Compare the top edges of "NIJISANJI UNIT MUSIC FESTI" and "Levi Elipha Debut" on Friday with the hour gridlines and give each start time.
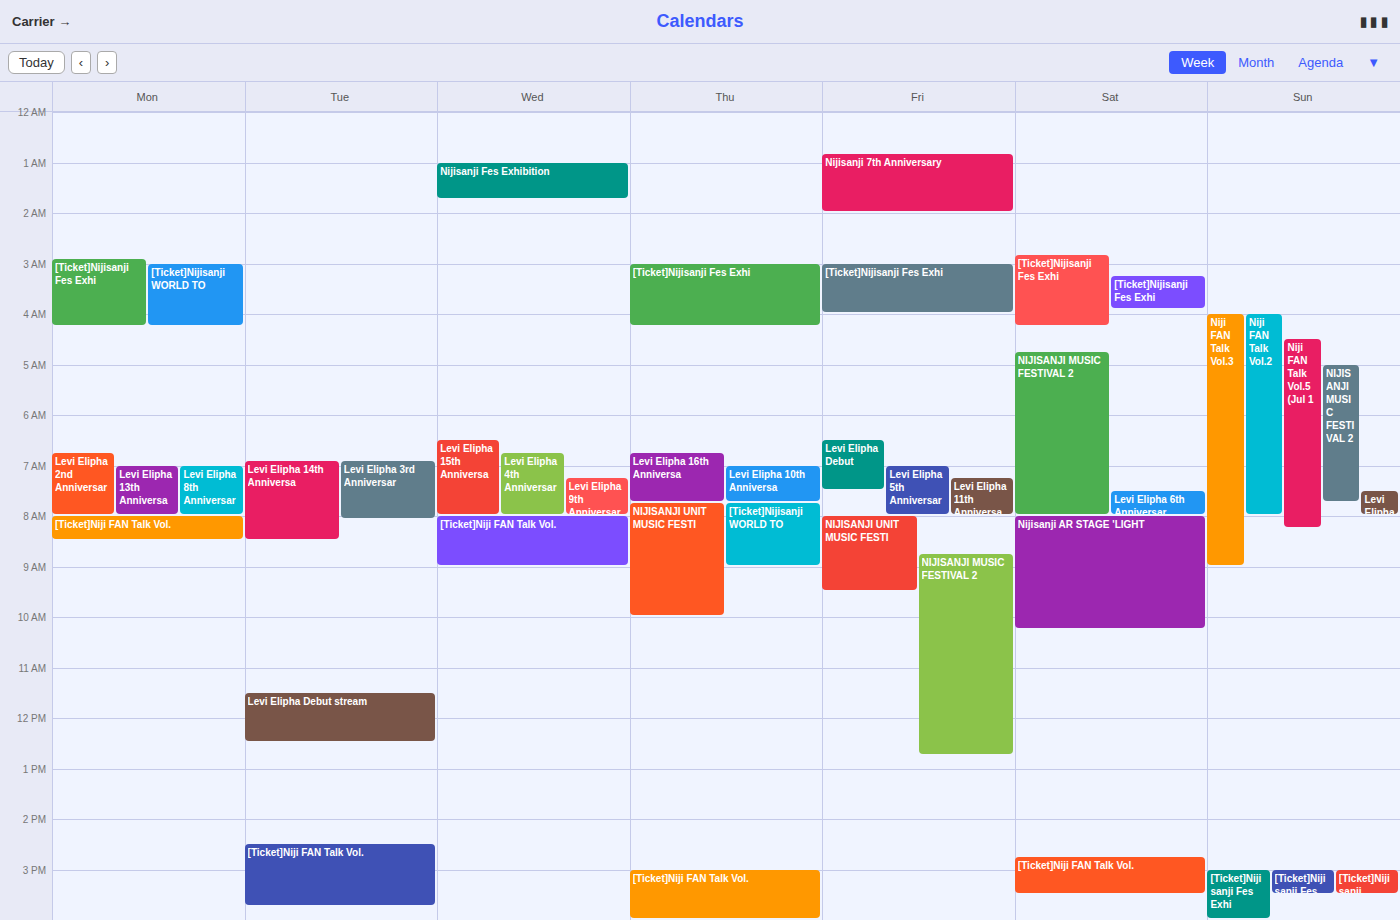
"NIJISANJI UNIT MUSIC FESTI": 8:00 AM, exactly on the 8 AM line. "Levi Elipha Debut": 6:30 AM, halfway between the 6 AM and 7 AM lines.